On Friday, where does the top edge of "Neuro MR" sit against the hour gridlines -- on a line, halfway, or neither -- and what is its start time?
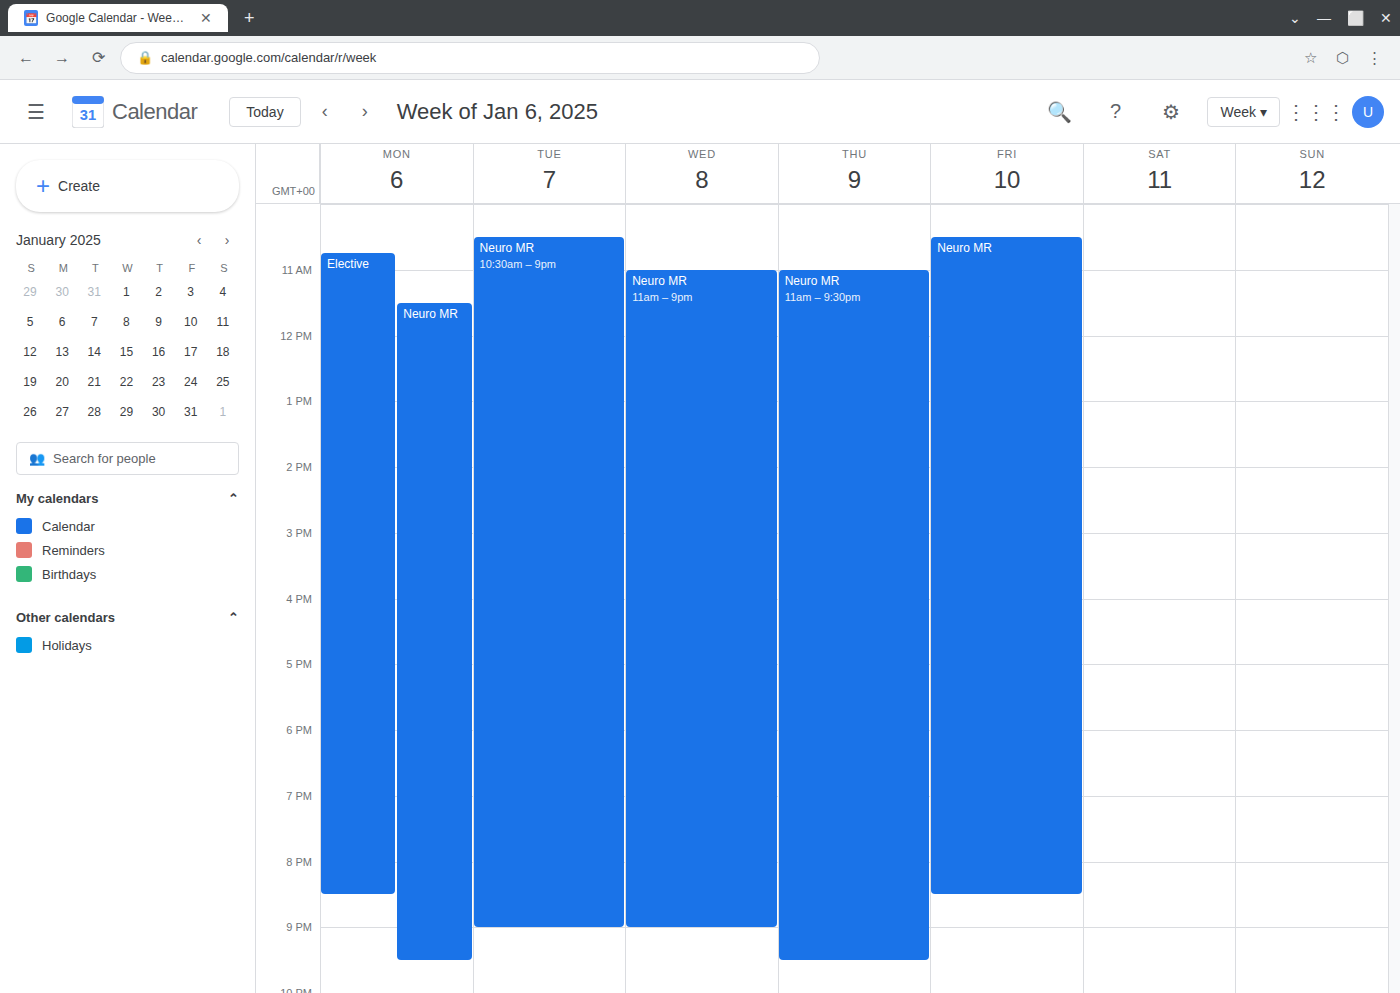
10:30 AM -- halfway between the 10 AM and 11 AM lines.